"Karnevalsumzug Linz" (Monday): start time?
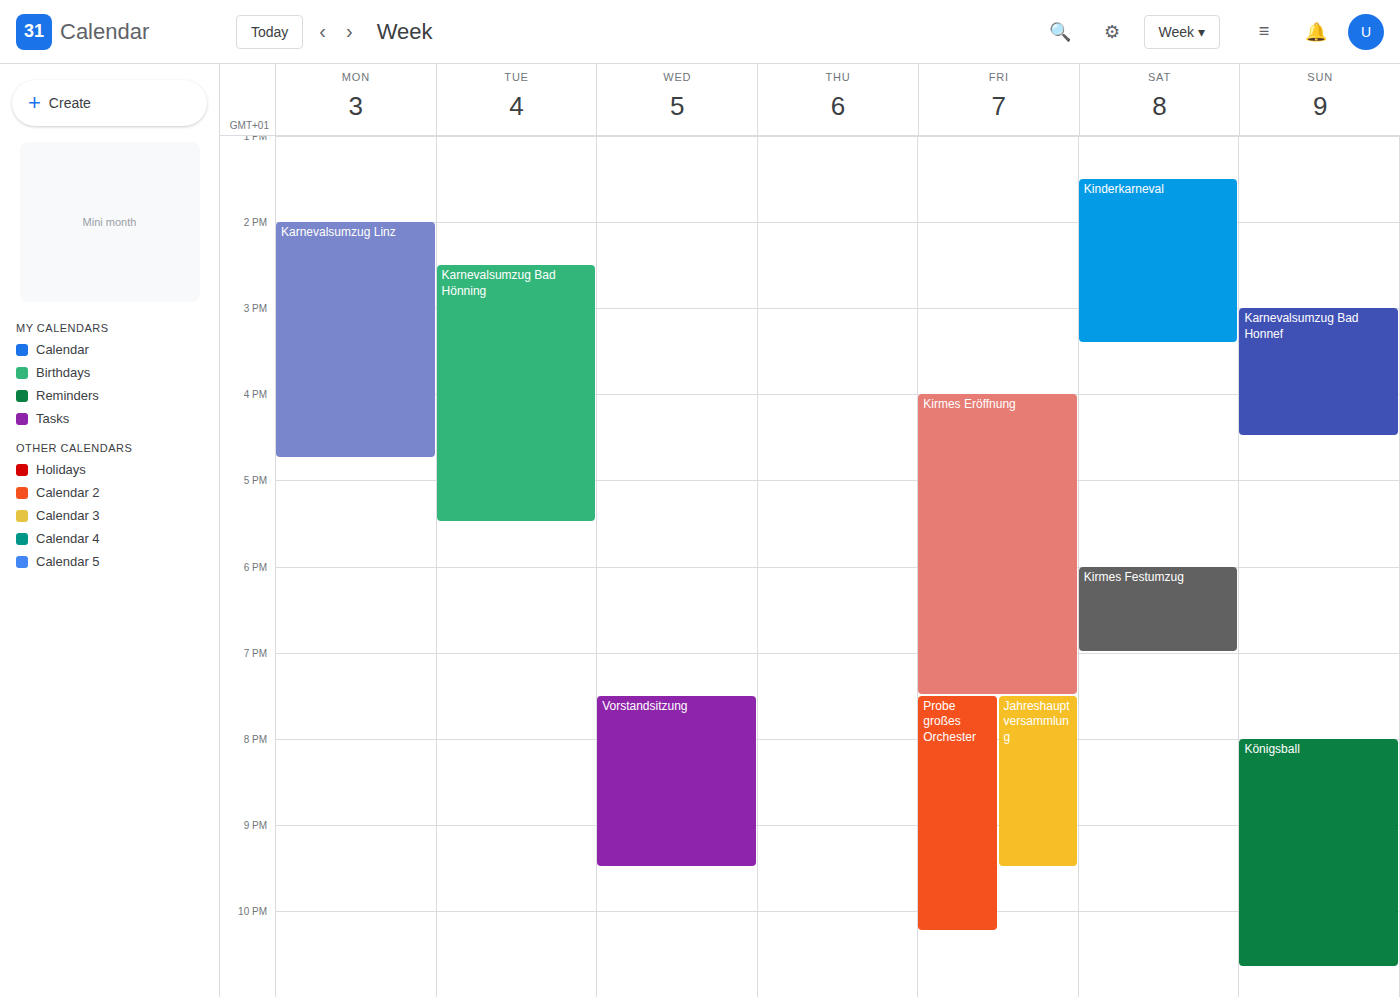
2:00 PM